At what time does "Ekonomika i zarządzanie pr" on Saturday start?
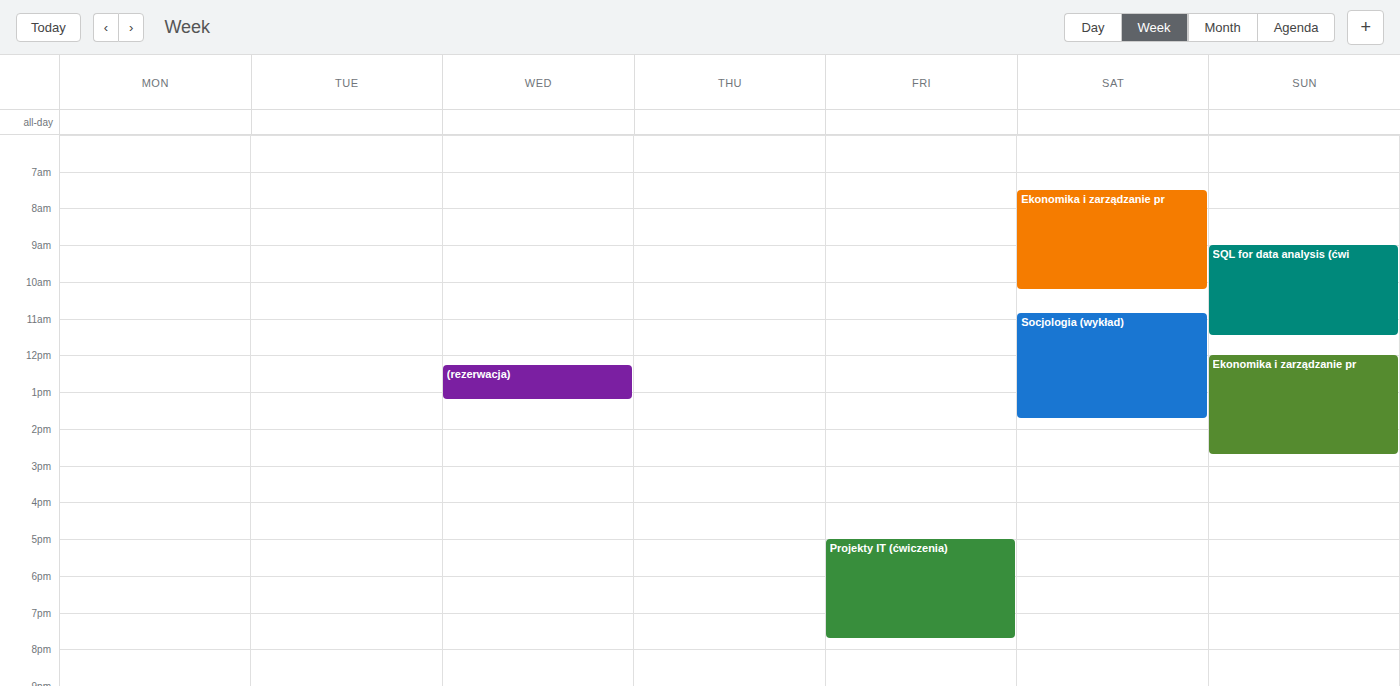
7:30 AM